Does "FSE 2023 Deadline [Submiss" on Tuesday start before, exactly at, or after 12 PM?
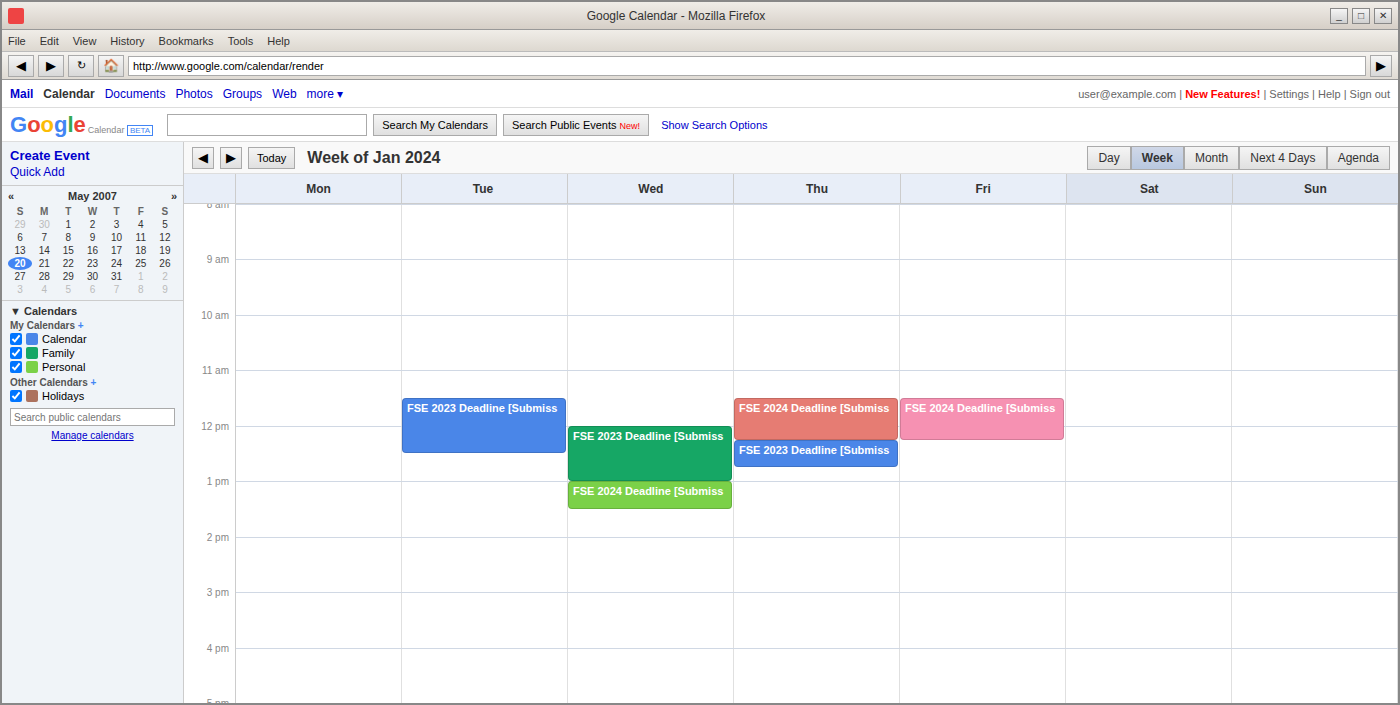
11:30 AM -- before 12 PM, 30 minutes above the 12 PM line.